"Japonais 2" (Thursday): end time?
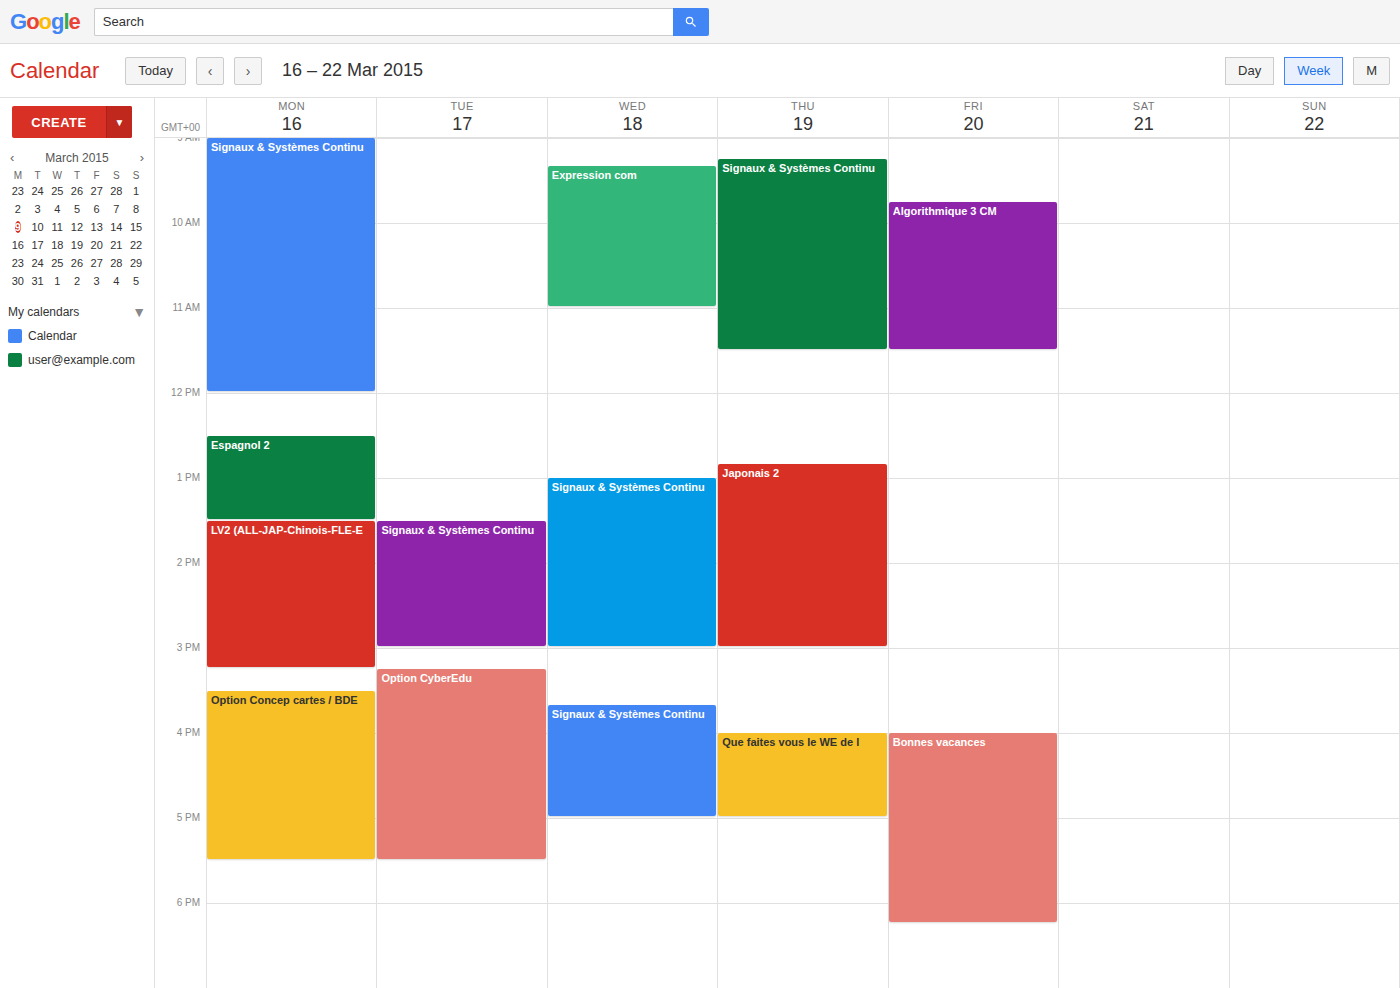
3:00 PM